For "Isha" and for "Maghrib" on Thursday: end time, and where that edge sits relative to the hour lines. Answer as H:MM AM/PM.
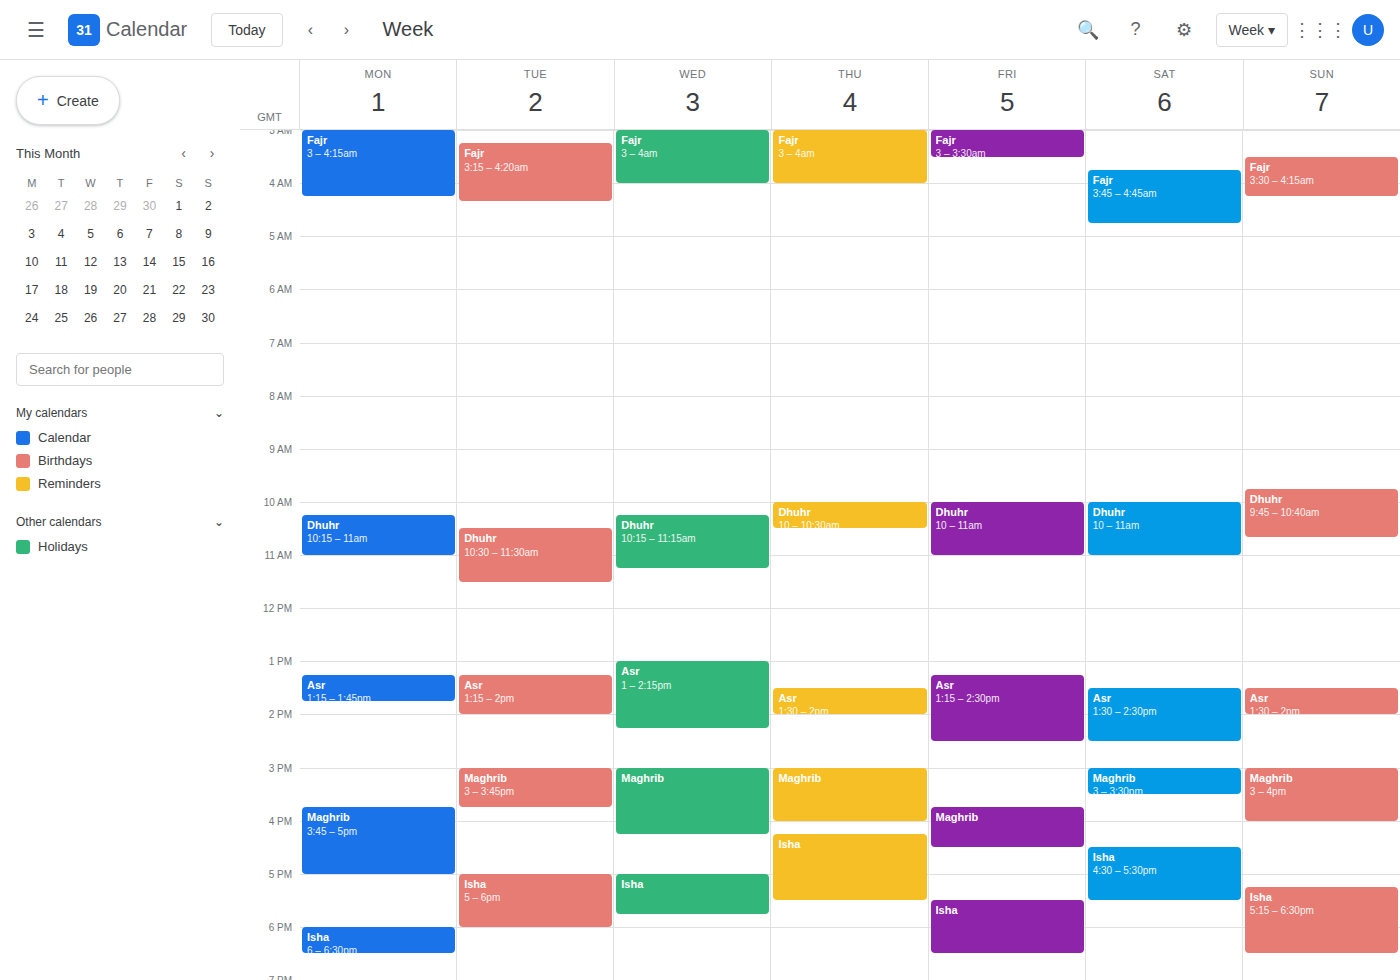
"Isha": 5:30 PM, halfway between the 5 PM and 6 PM lines. "Maghrib": 4:00 PM, exactly on the 4 PM line.